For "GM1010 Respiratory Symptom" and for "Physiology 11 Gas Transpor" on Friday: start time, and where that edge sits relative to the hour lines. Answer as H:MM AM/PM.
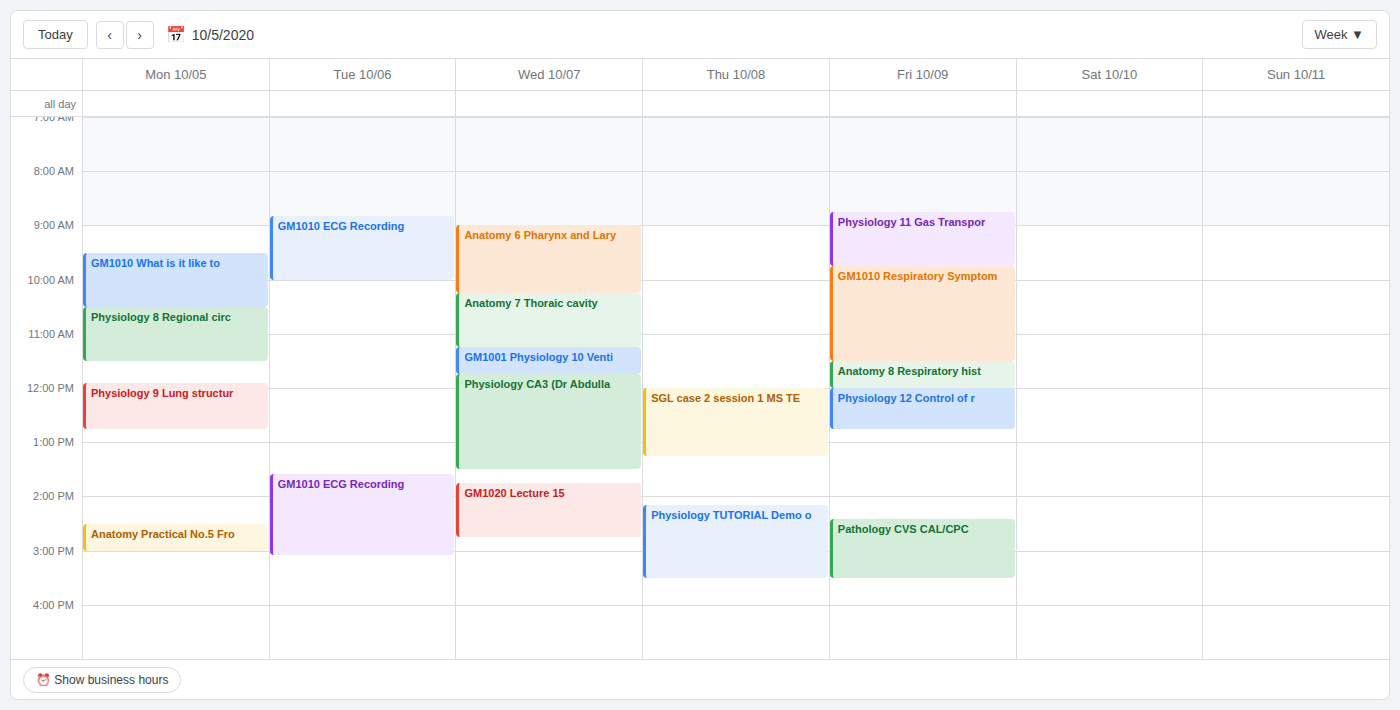
"GM1010 Respiratory Symptom": 9:45 AM, neither: three quarters of the way from the 9 AM line to the 10 AM line. "Physiology 11 Gas Transpor": 8:45 AM, neither: three quarters of the way from the 8 AM line to the 9 AM line.